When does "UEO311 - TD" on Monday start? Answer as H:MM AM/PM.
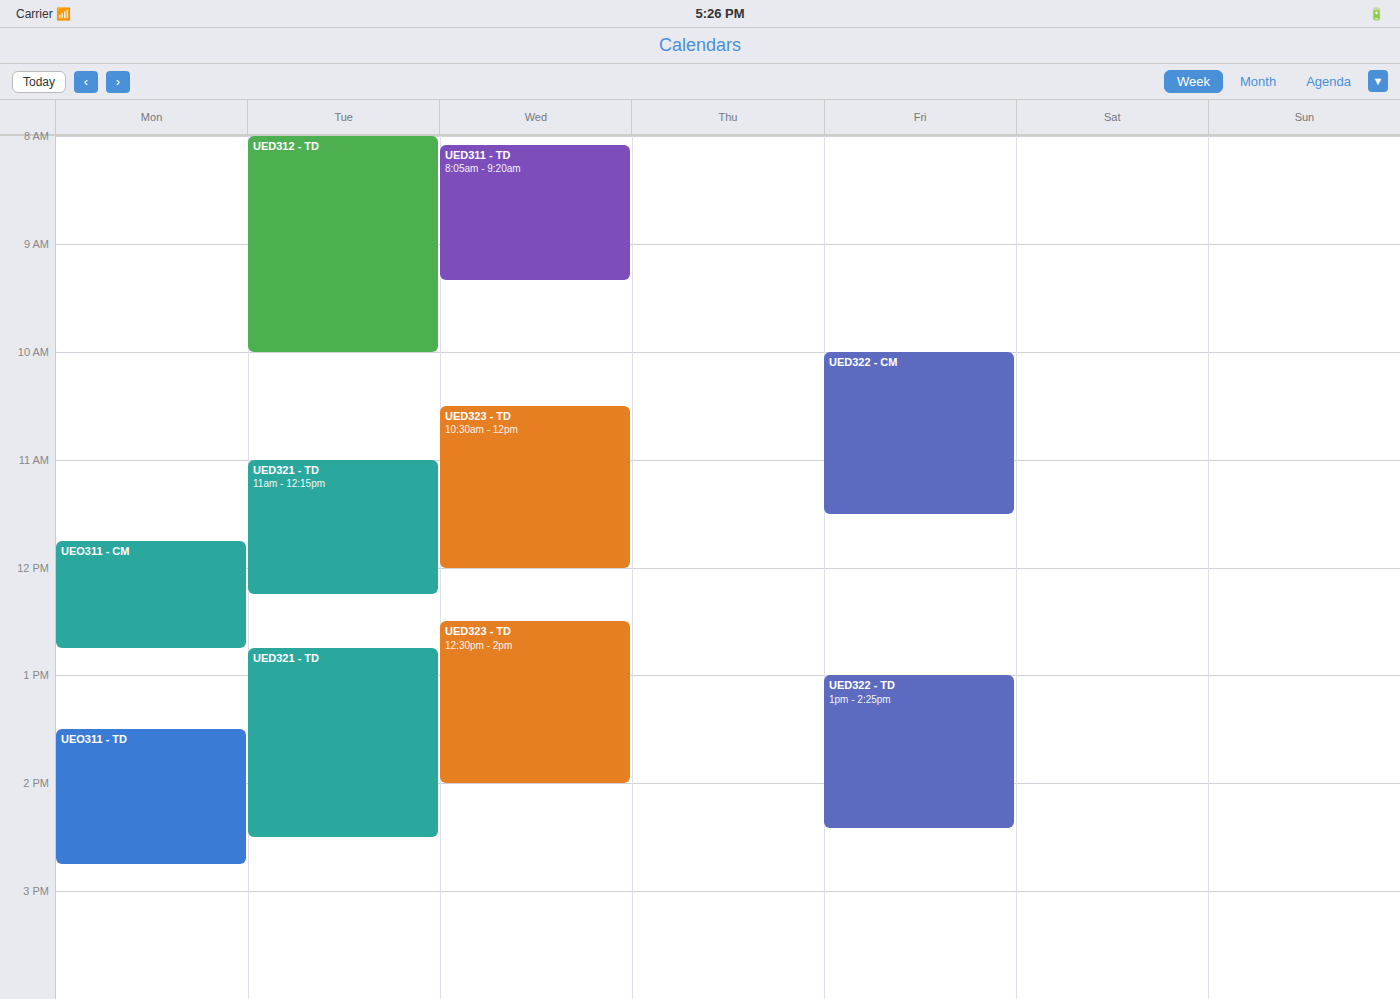
1:30 PM